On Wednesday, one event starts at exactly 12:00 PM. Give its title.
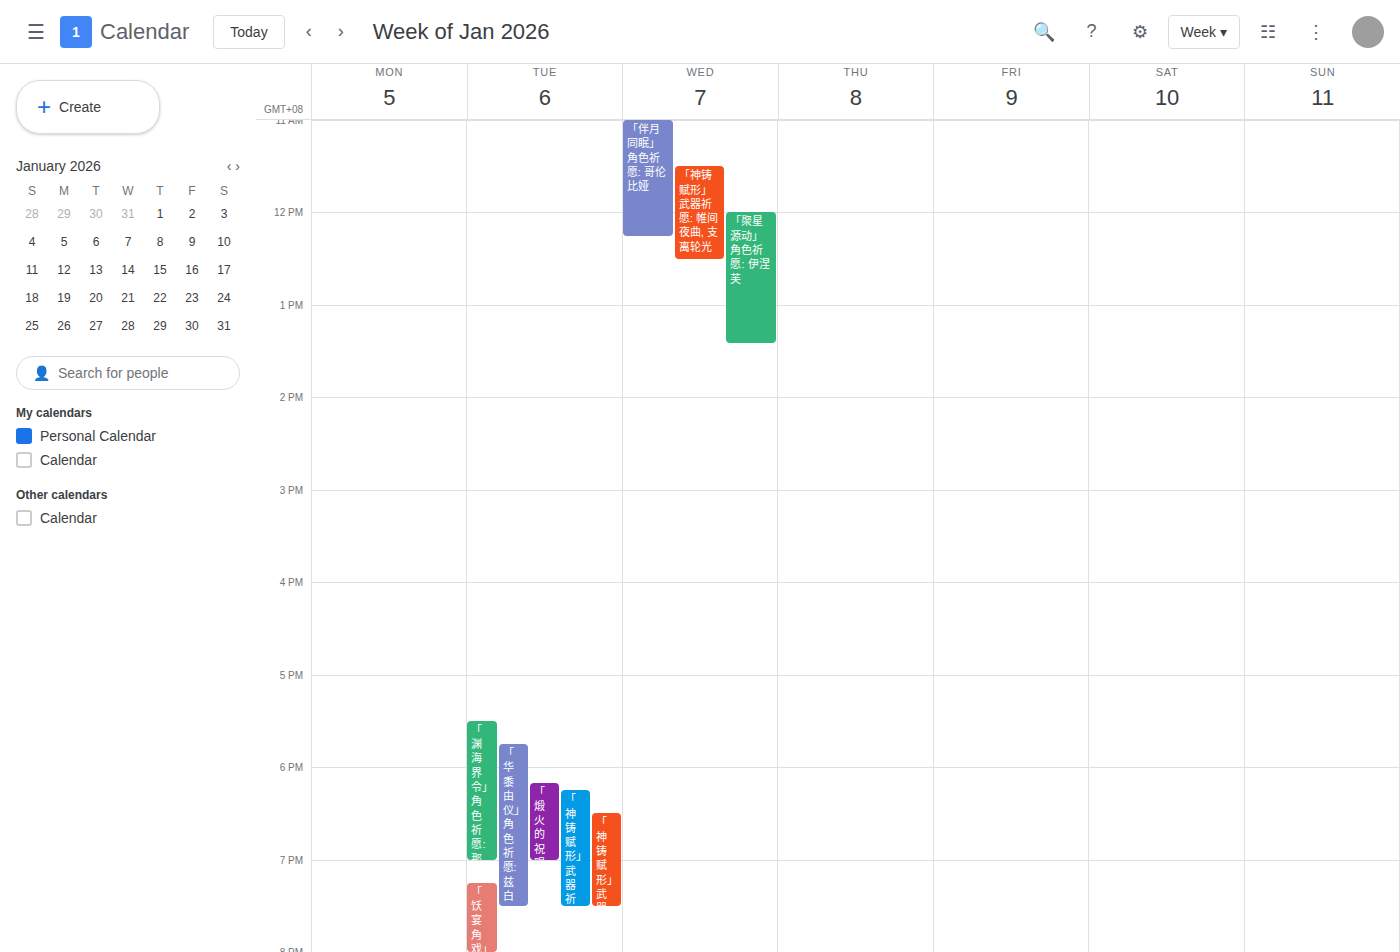
"「聚星源动」角色祈愿: 伊涅芙"